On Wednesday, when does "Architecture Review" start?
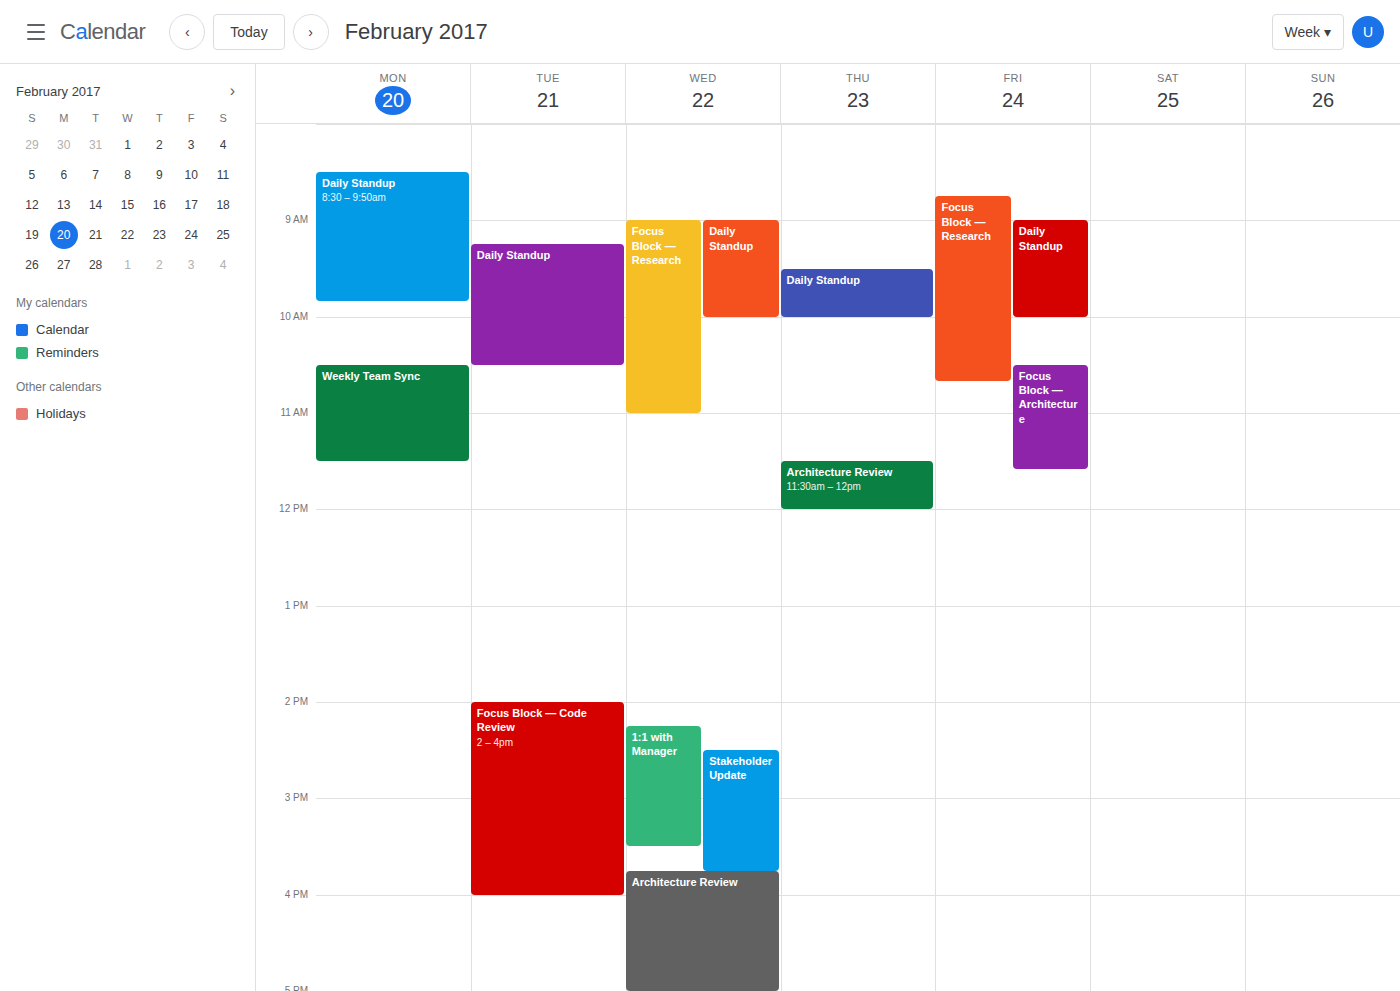
15:45